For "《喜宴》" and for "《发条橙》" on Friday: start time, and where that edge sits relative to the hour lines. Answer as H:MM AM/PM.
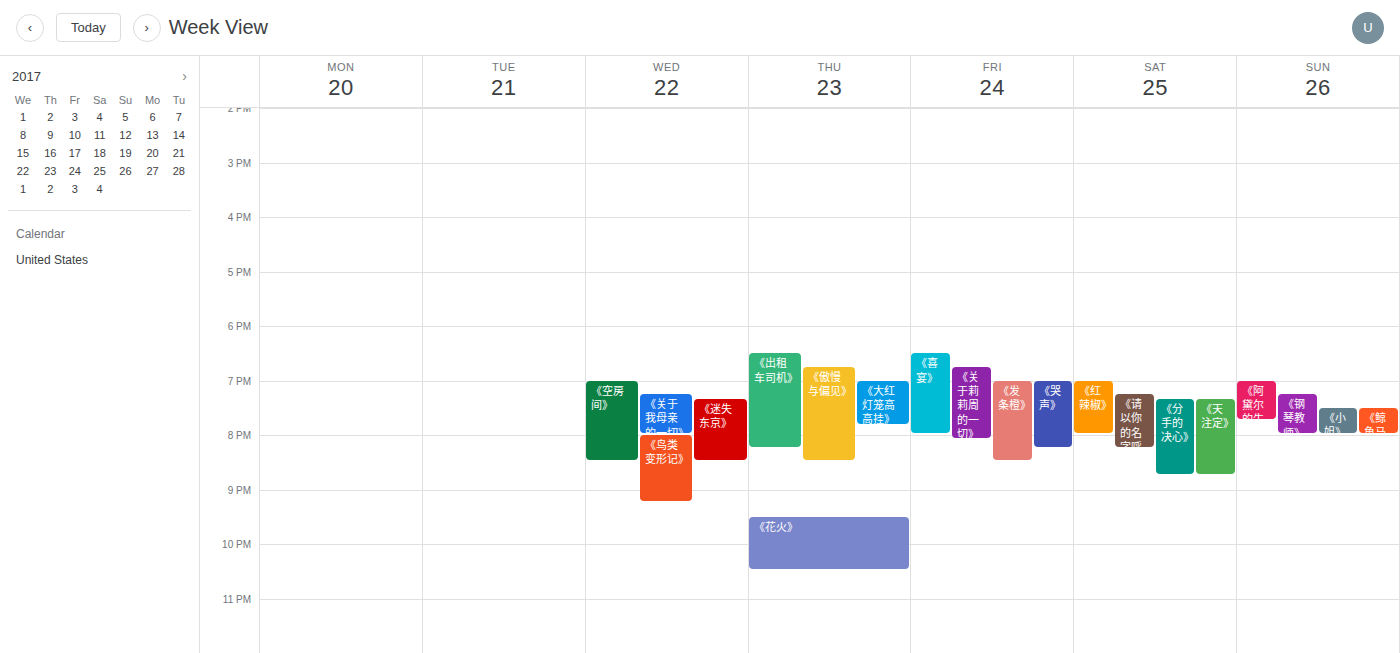
"《喜宴》": 6:30 PM, halfway between the 6 PM and 7 PM lines. "《发条橙》": 7:00 PM, exactly on the 7 PM line.